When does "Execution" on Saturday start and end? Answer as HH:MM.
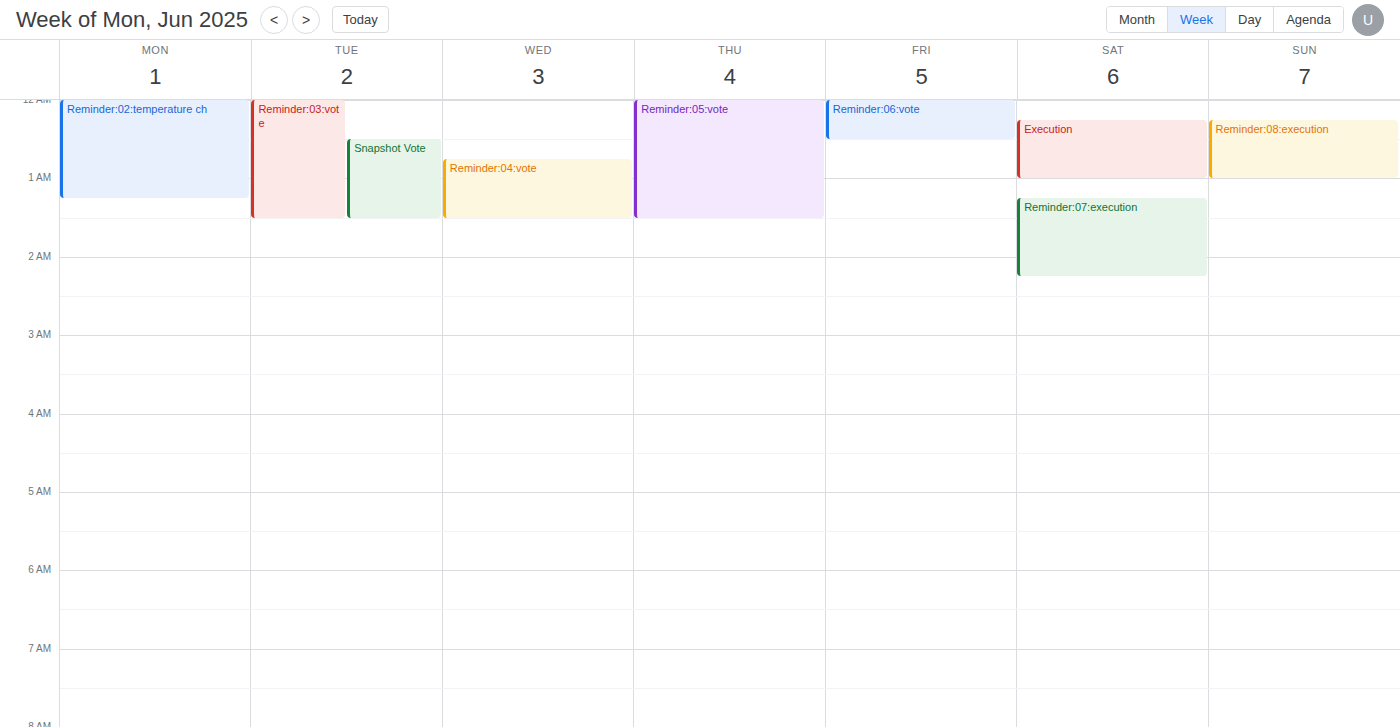
00:15 to 01:00